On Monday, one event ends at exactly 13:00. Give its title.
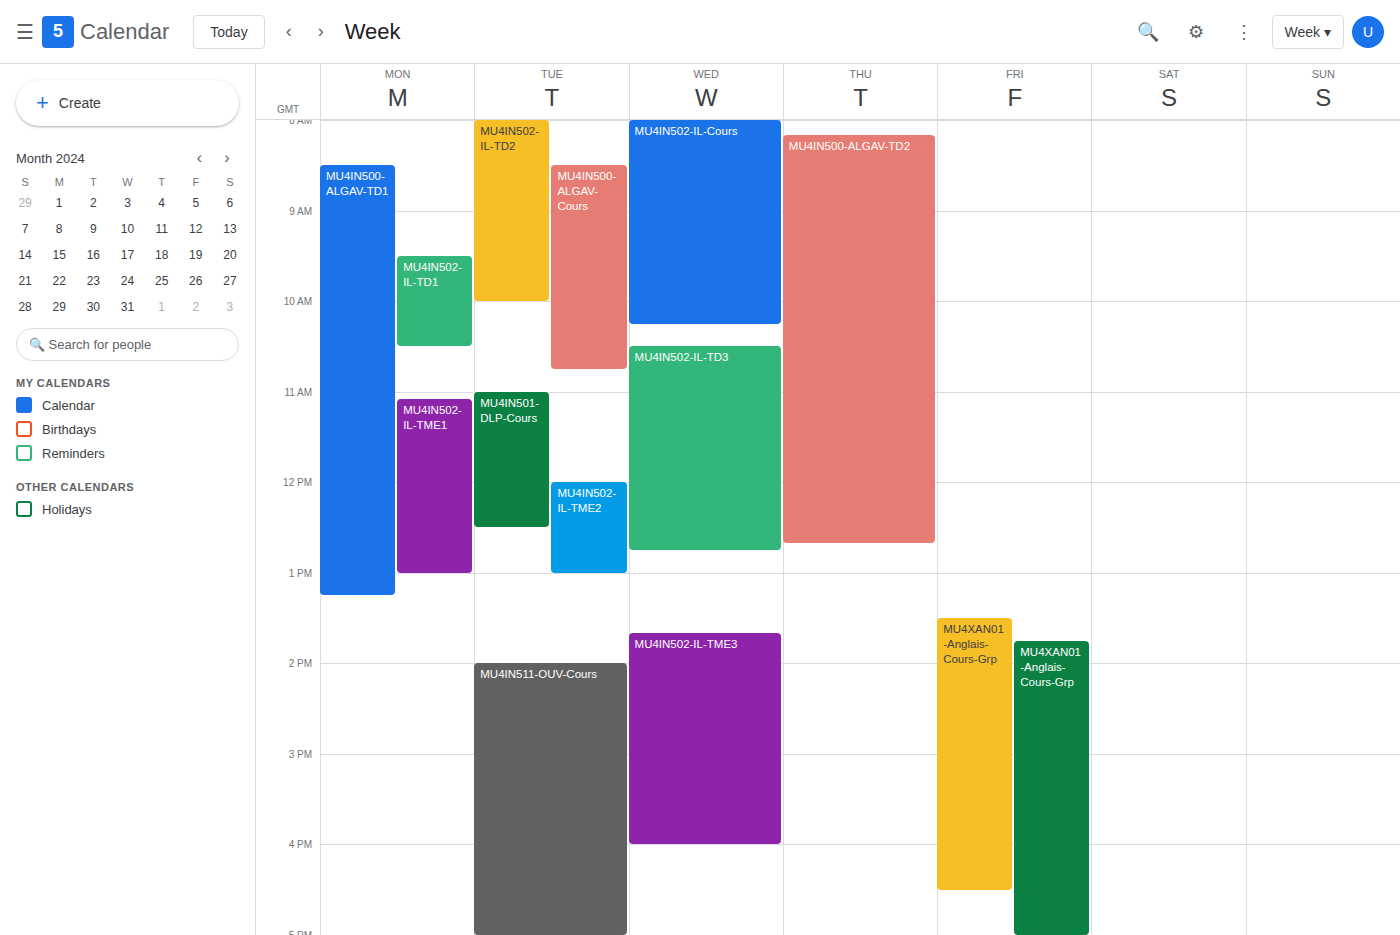
"MU4IN502-IL-TME1"